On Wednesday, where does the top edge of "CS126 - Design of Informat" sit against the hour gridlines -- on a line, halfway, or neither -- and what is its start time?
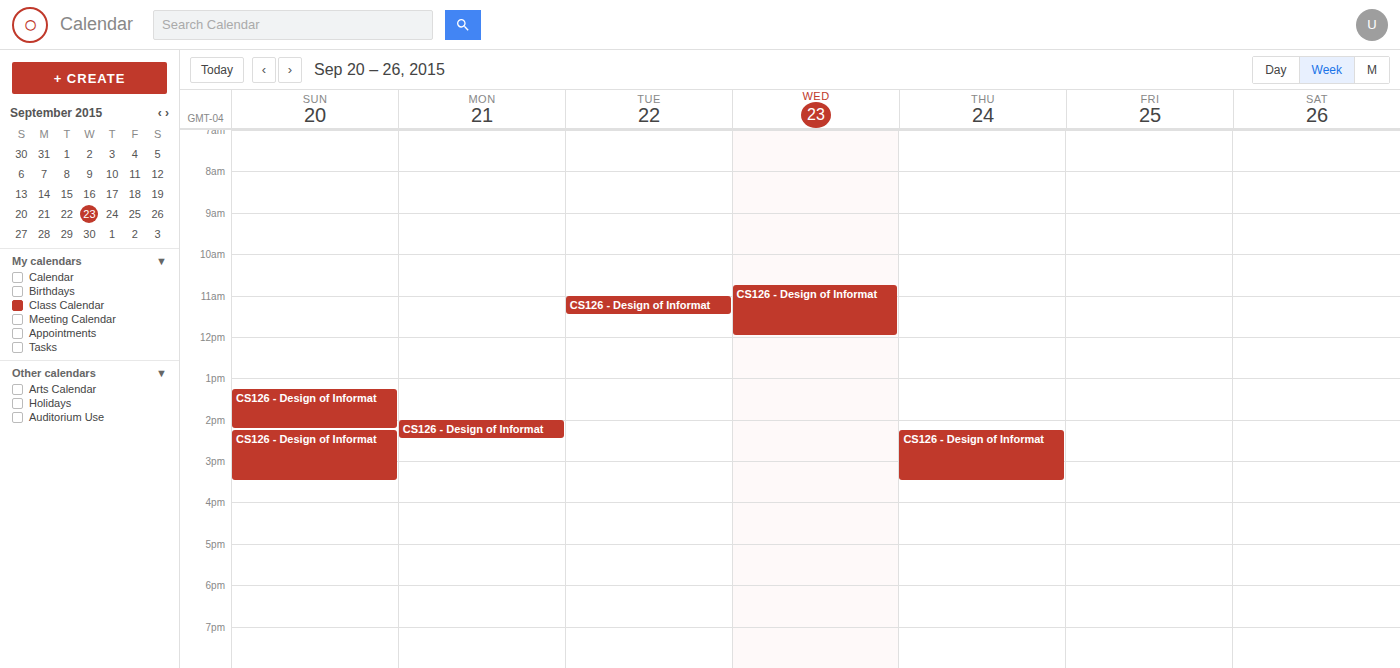
10:45 AM -- neither: three quarters of the way from the 10 AM line to the 11 AM line.